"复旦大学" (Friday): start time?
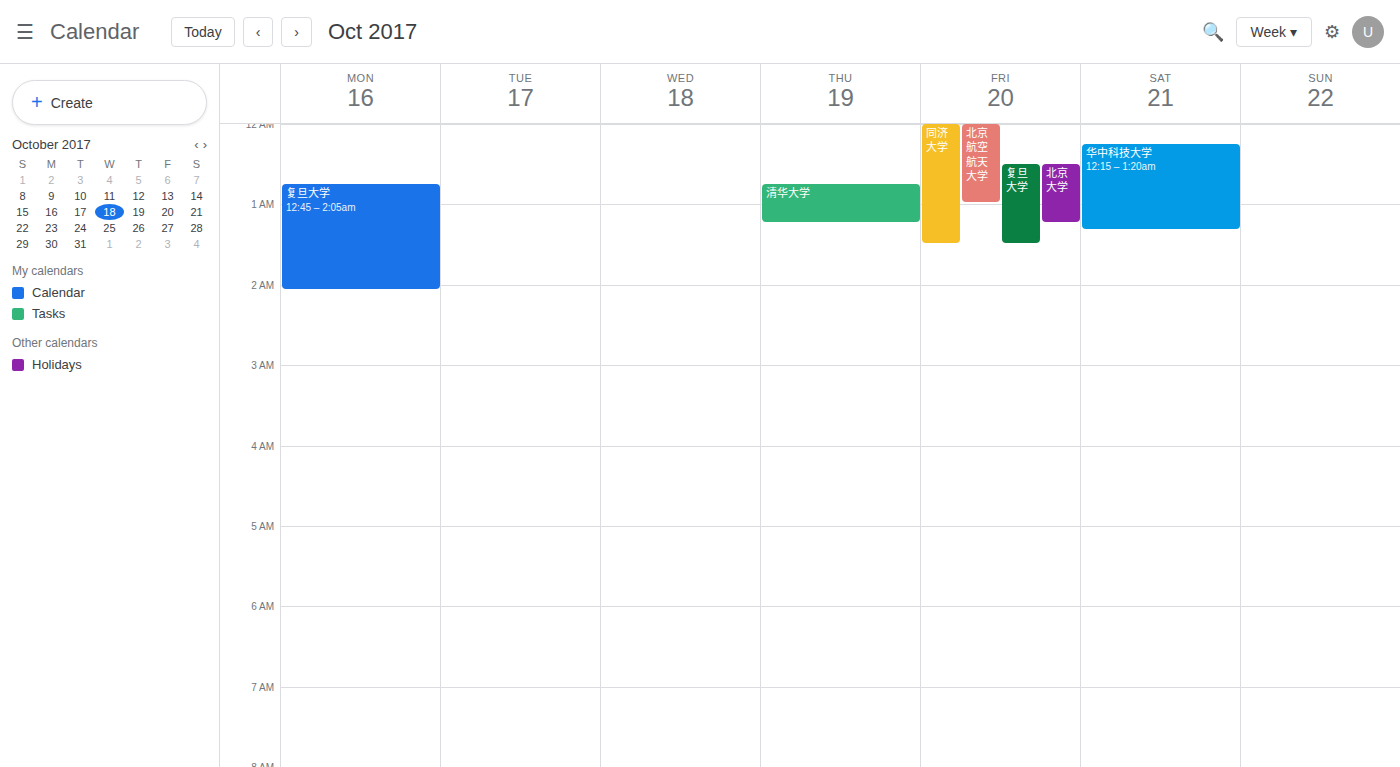
12:30 AM